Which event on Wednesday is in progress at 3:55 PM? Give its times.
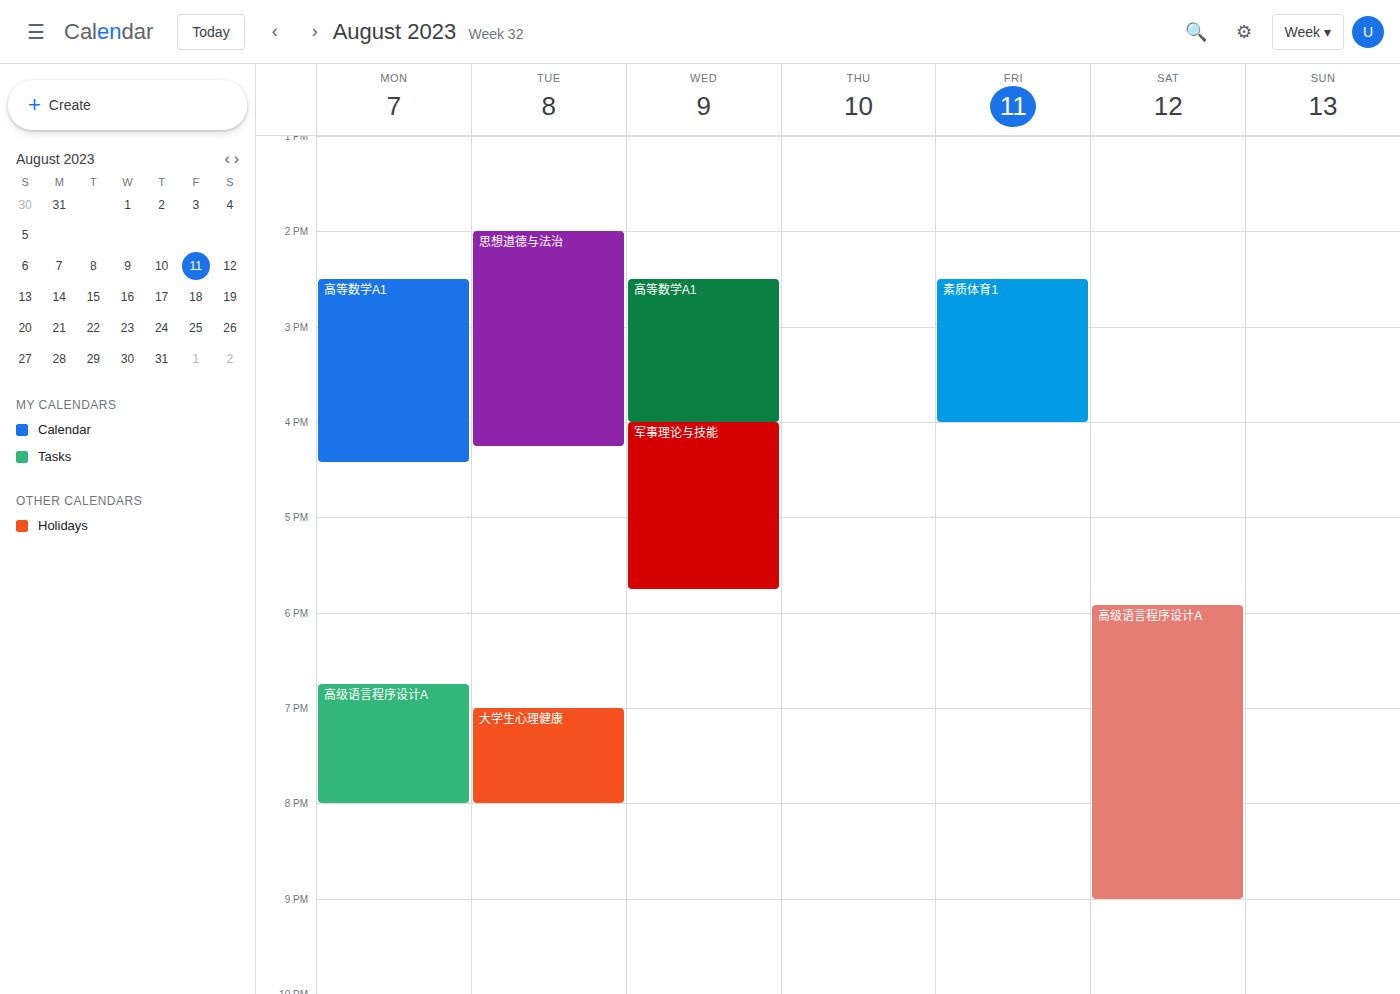
"高等数学A1", 2:30 PM to 4:00 PM